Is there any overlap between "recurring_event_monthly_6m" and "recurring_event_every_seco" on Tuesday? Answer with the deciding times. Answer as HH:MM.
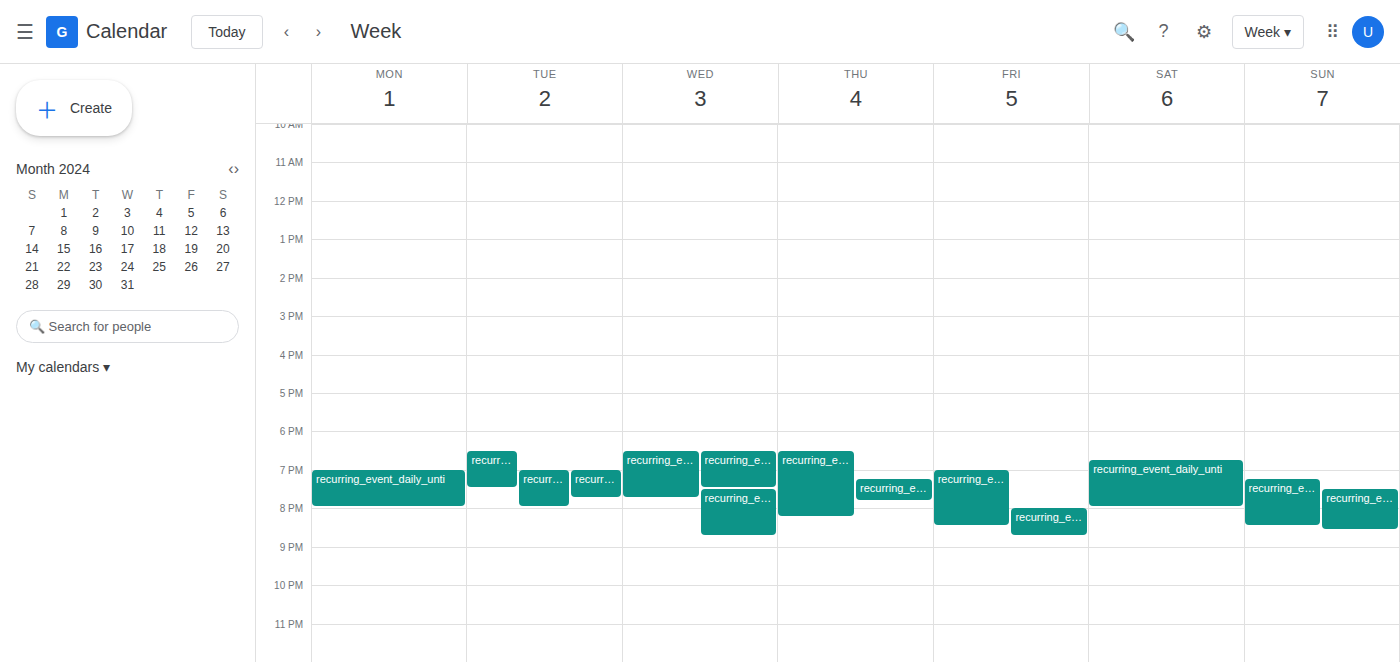
"recurring_event_monthly_6m" starts at 19:00, before "recurring_event_every_seco" ends at 19:30 -- they overlap.